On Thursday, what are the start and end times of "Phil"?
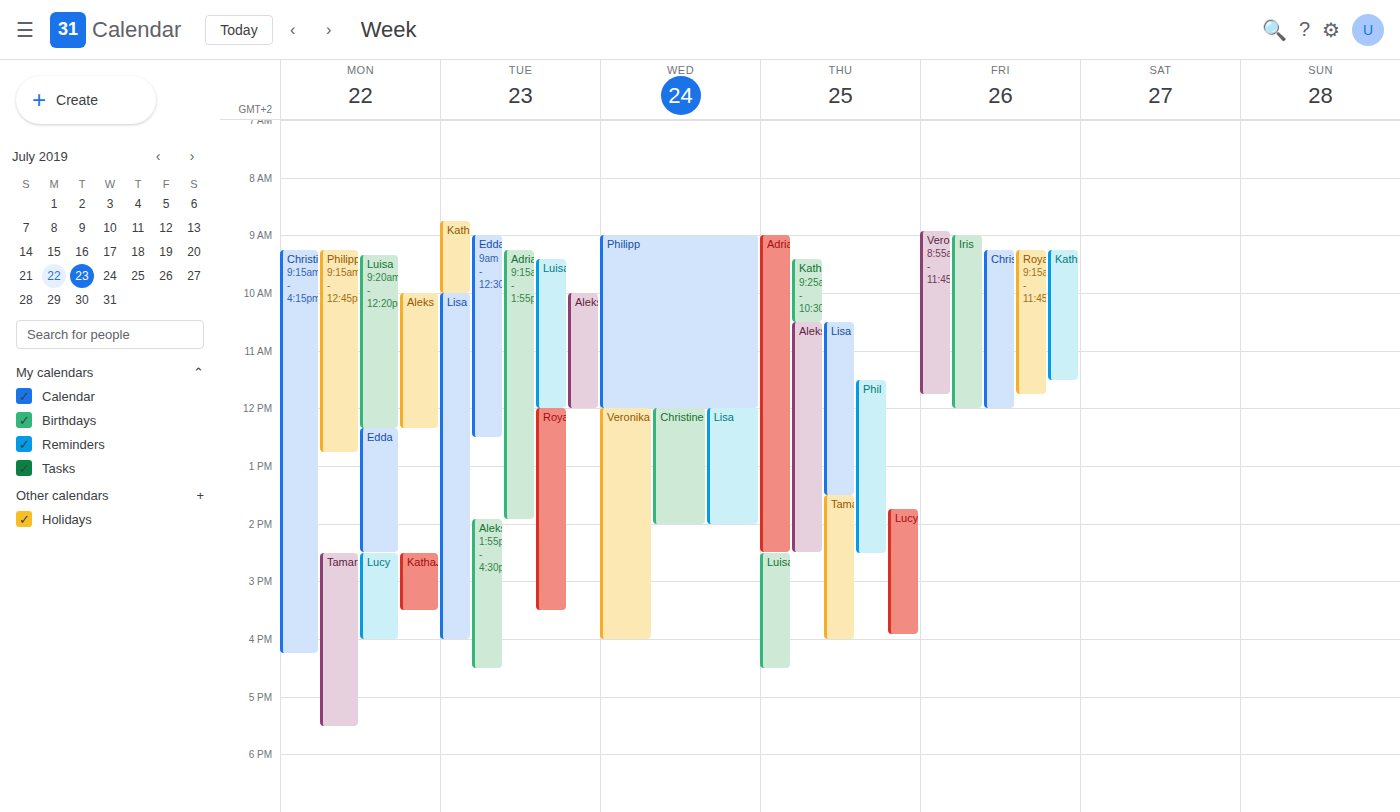
11:30 AM to 2:30 PM